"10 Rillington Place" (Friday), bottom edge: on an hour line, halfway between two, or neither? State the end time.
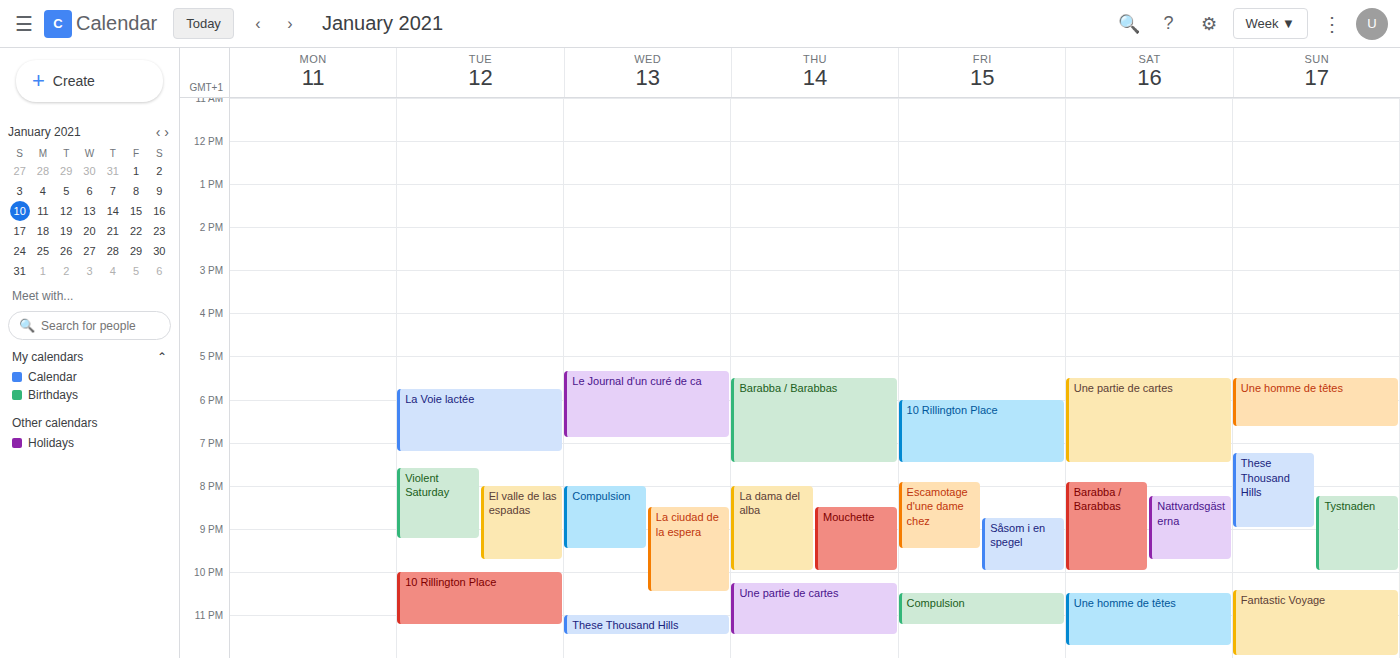
7:30 PM -- halfway between the 7 PM and 8 PM lines.